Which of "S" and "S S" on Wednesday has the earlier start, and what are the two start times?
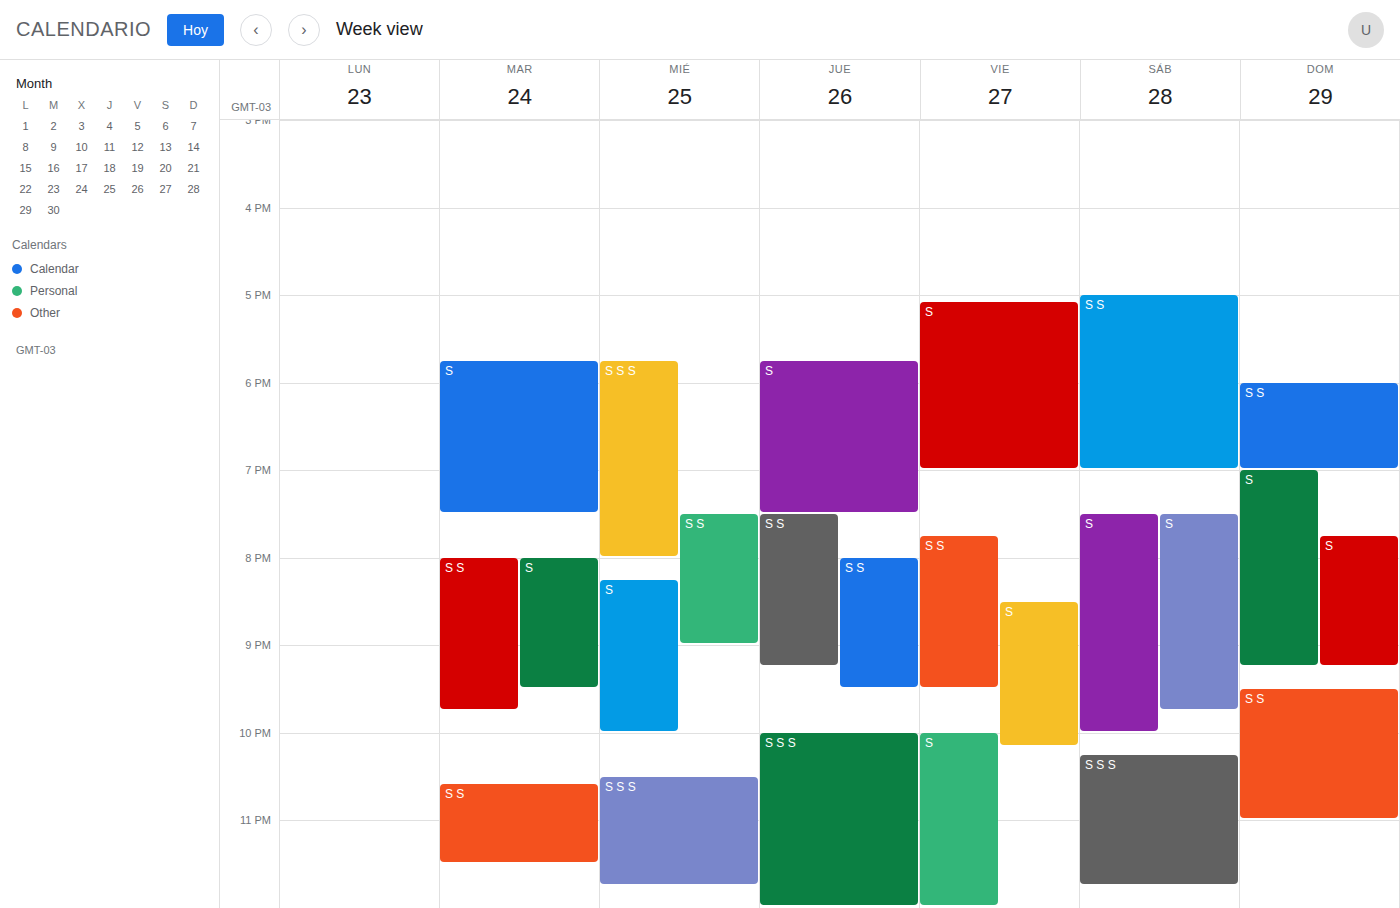
"S S" 7:30 PM; "S" 8:15 PM.